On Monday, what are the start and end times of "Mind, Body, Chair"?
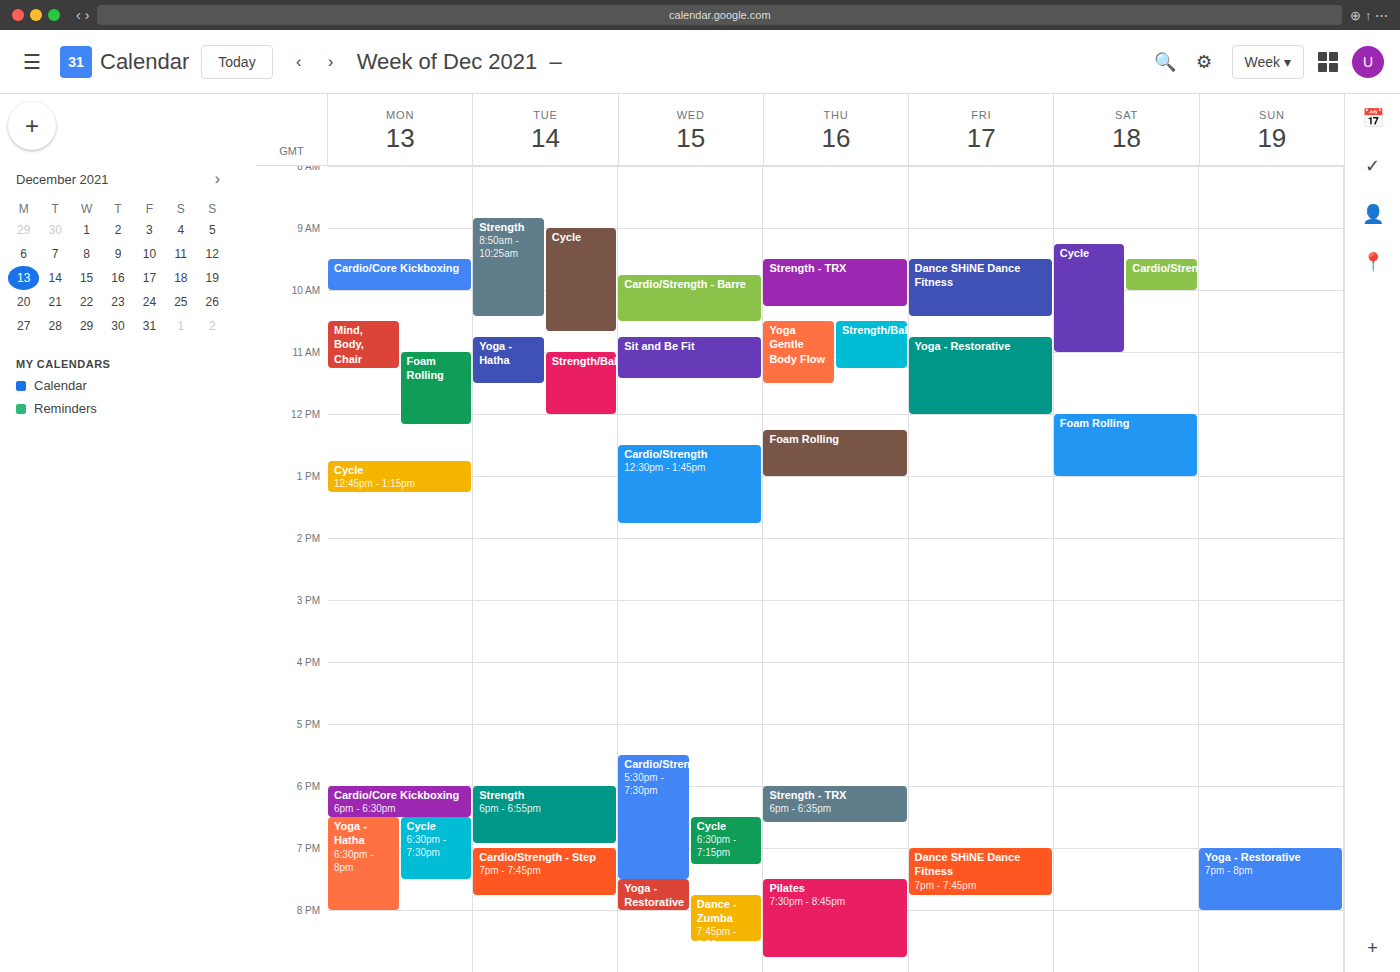
10:30 to 11:15